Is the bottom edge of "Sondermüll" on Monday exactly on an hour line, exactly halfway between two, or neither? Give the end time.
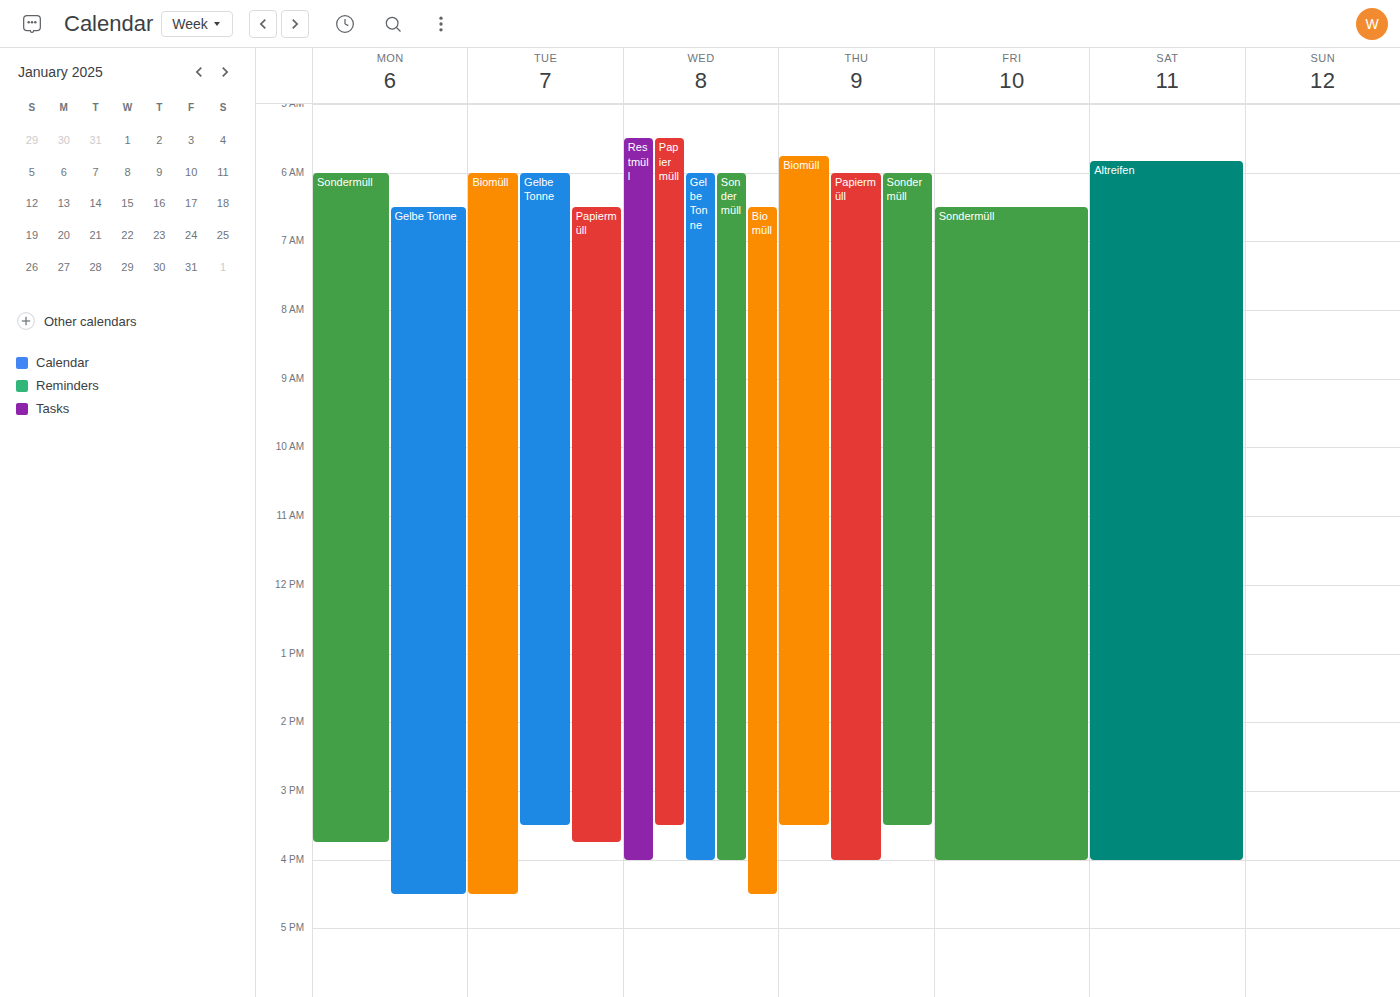
3:45 PM -- neither: three quarters of the way from the 3 PM line to the 4 PM line.